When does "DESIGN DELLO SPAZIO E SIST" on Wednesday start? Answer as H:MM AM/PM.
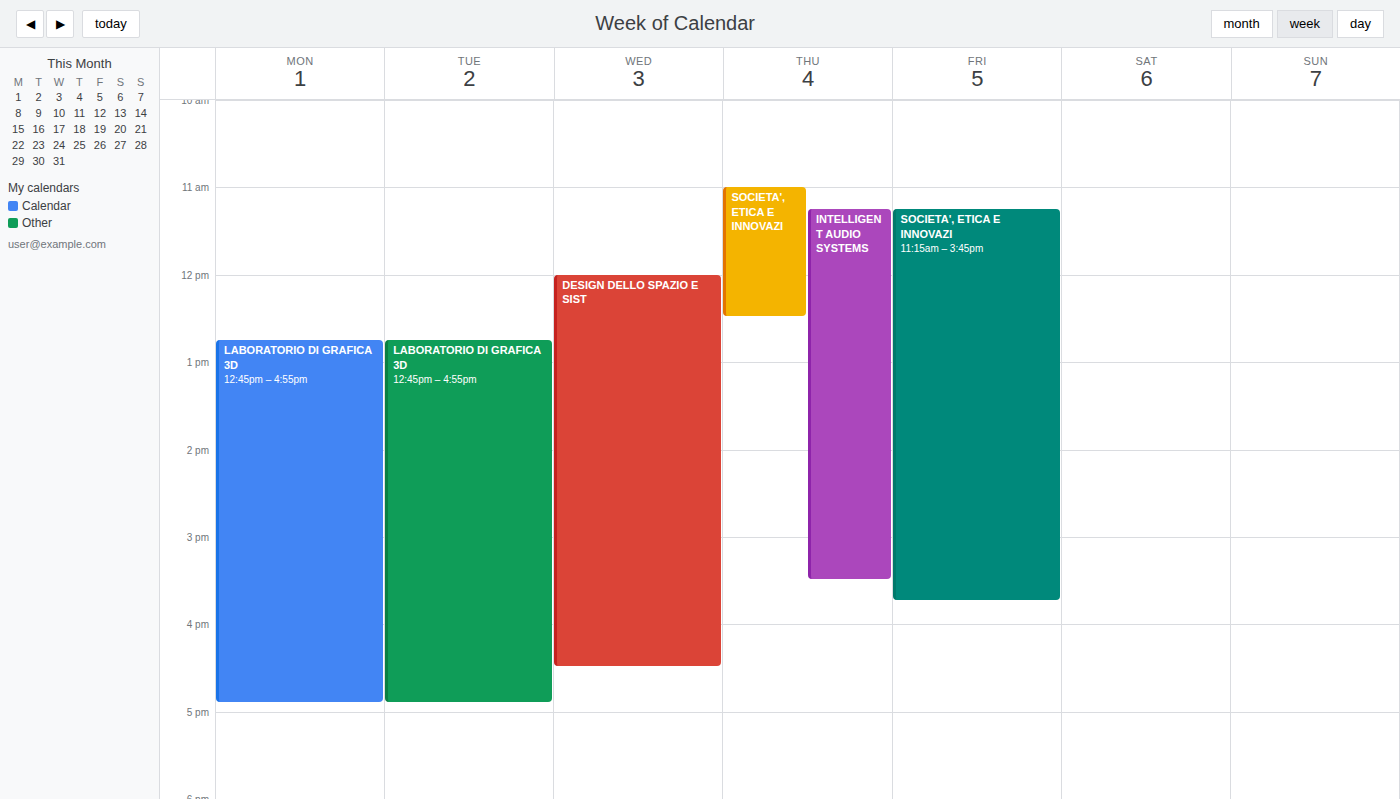
12:00 PM